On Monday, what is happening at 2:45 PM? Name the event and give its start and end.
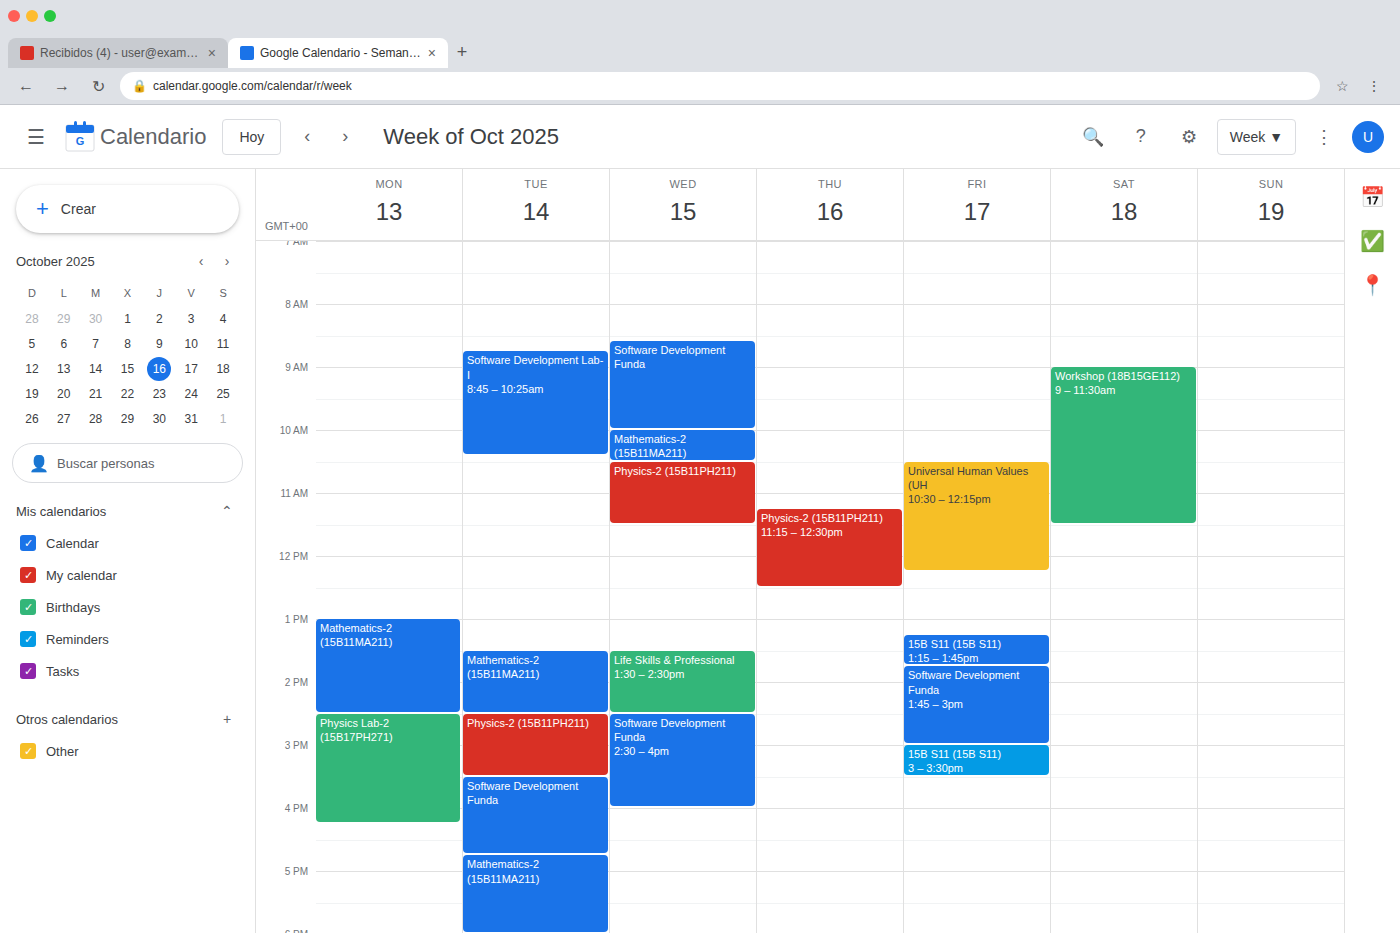
"Physics Lab-2 (15B17PH271)", 2:30 PM to 4:15 PM